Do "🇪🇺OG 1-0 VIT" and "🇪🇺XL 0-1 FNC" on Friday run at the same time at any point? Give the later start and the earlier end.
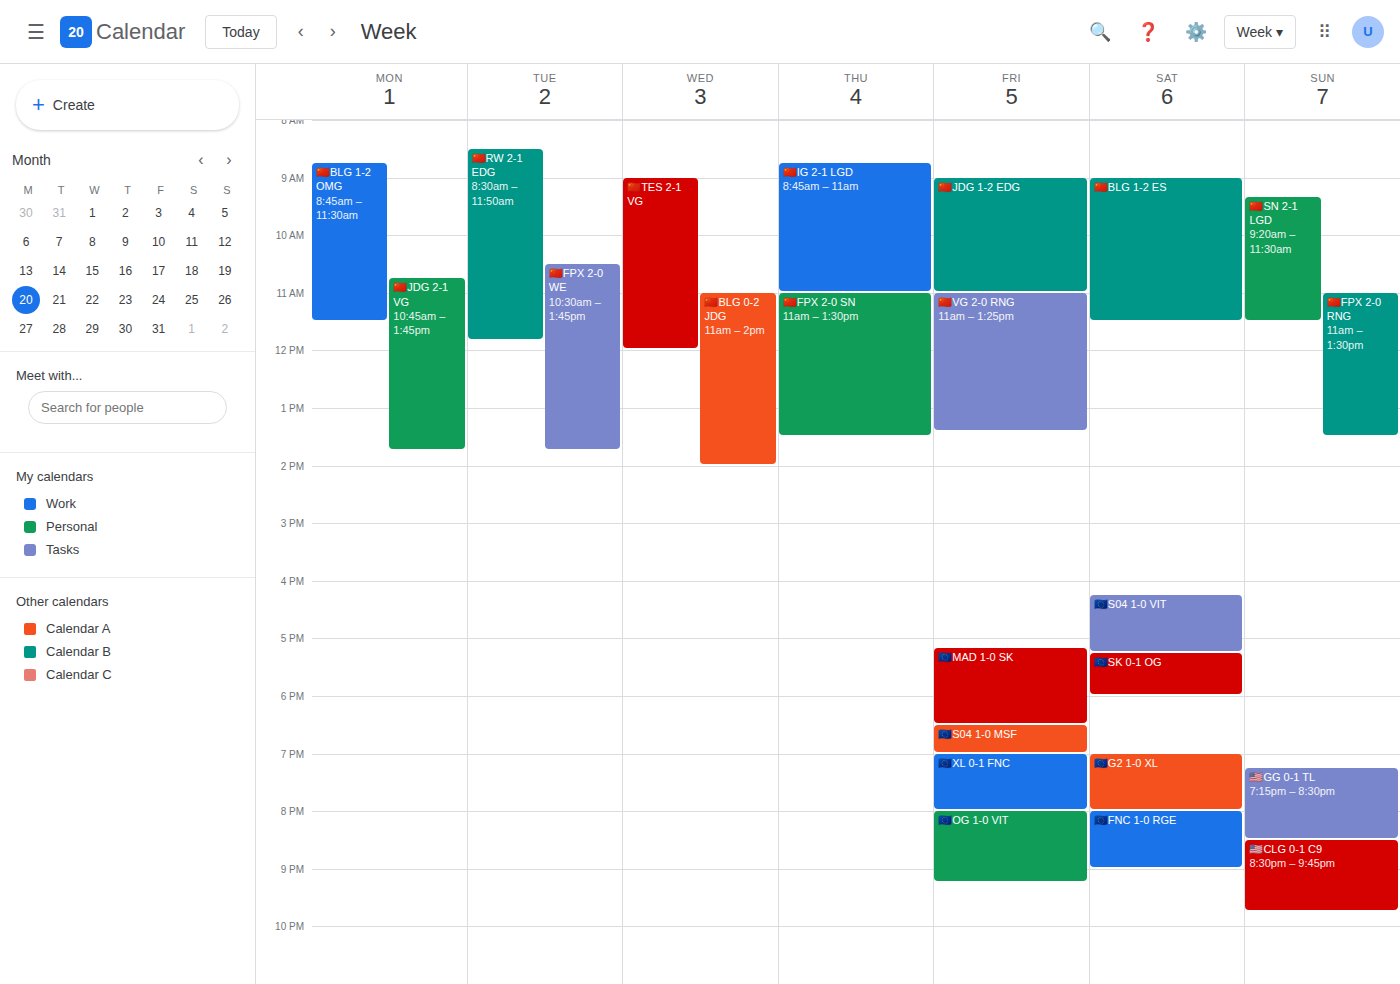
"🇪🇺XL 0-1 FNC" ends at 8:00 PM, exactly when "🇪🇺OG 1-0 VIT" starts -- they touch but do not overlap.